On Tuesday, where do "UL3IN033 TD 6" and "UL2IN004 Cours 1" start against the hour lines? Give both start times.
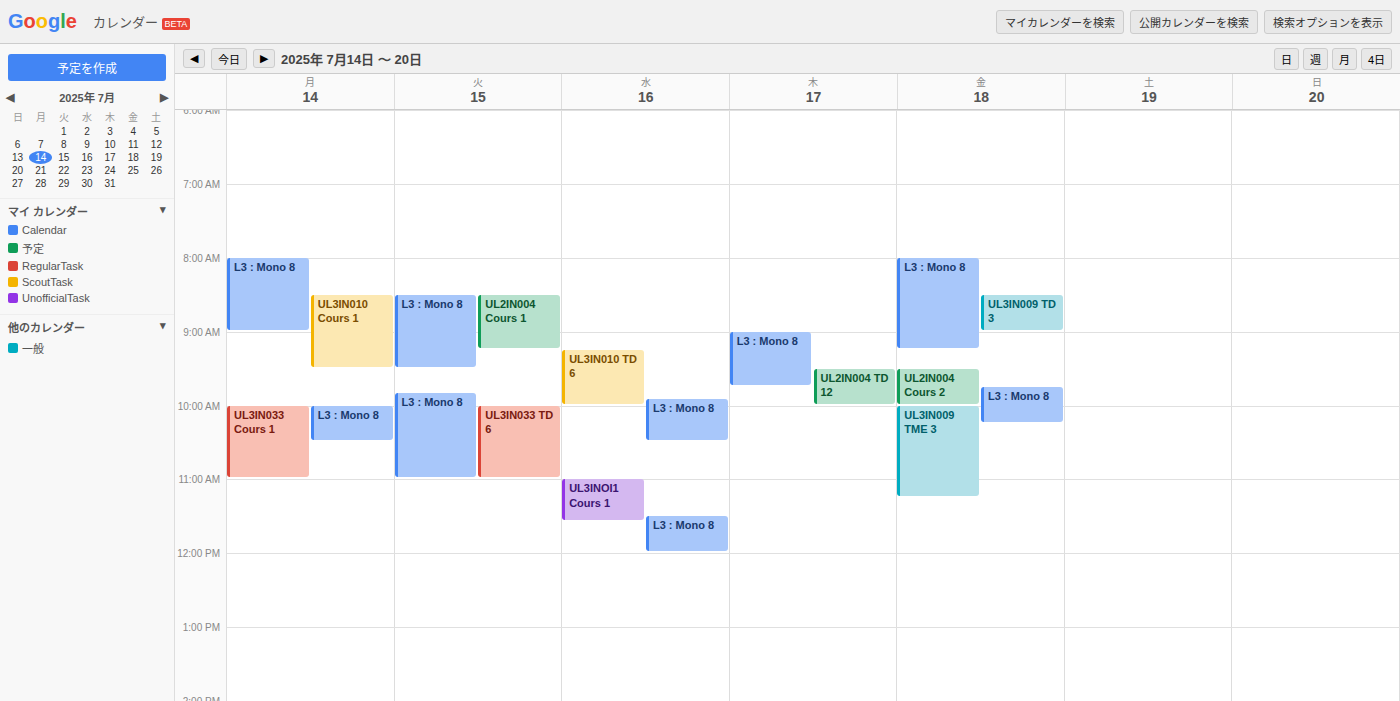
"UL3IN033 TD 6": 10:00, exactly on the 10:00 line. "UL2IN004 Cours 1": 08:30, halfway between the 08:00 and 09:00 lines.